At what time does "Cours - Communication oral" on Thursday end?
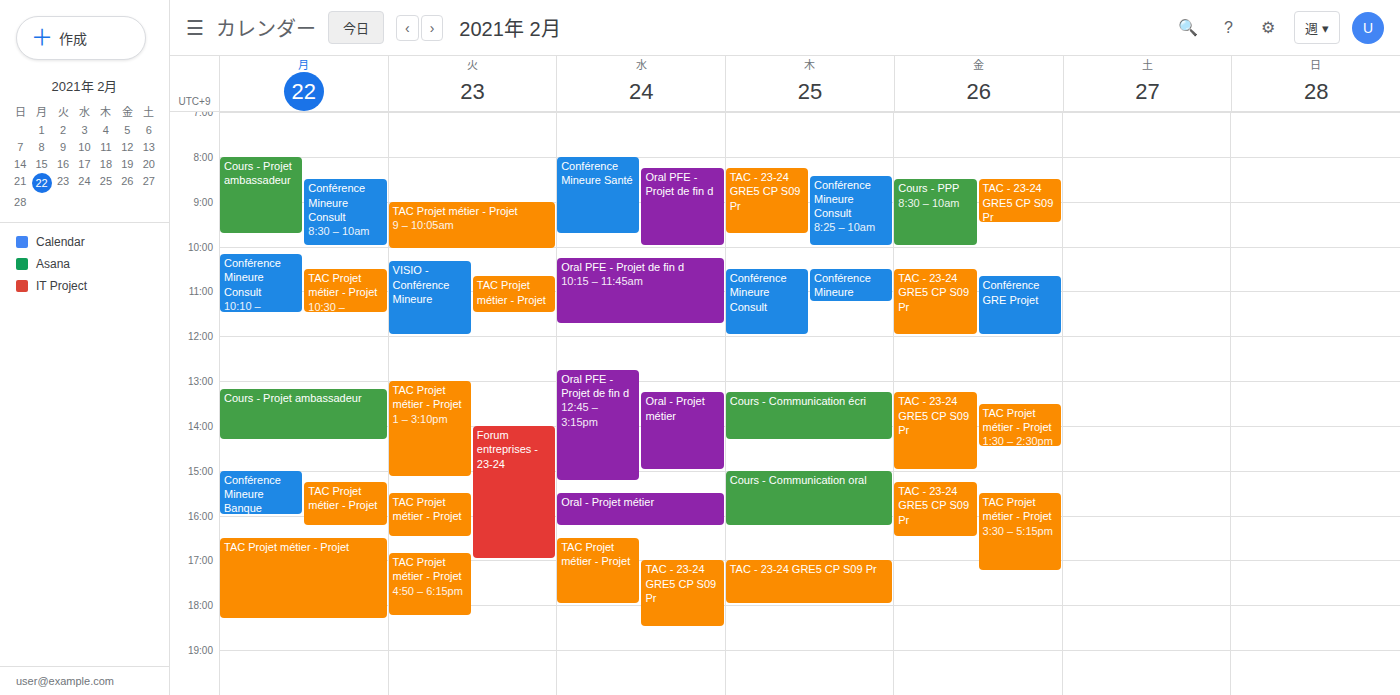
4:15 PM